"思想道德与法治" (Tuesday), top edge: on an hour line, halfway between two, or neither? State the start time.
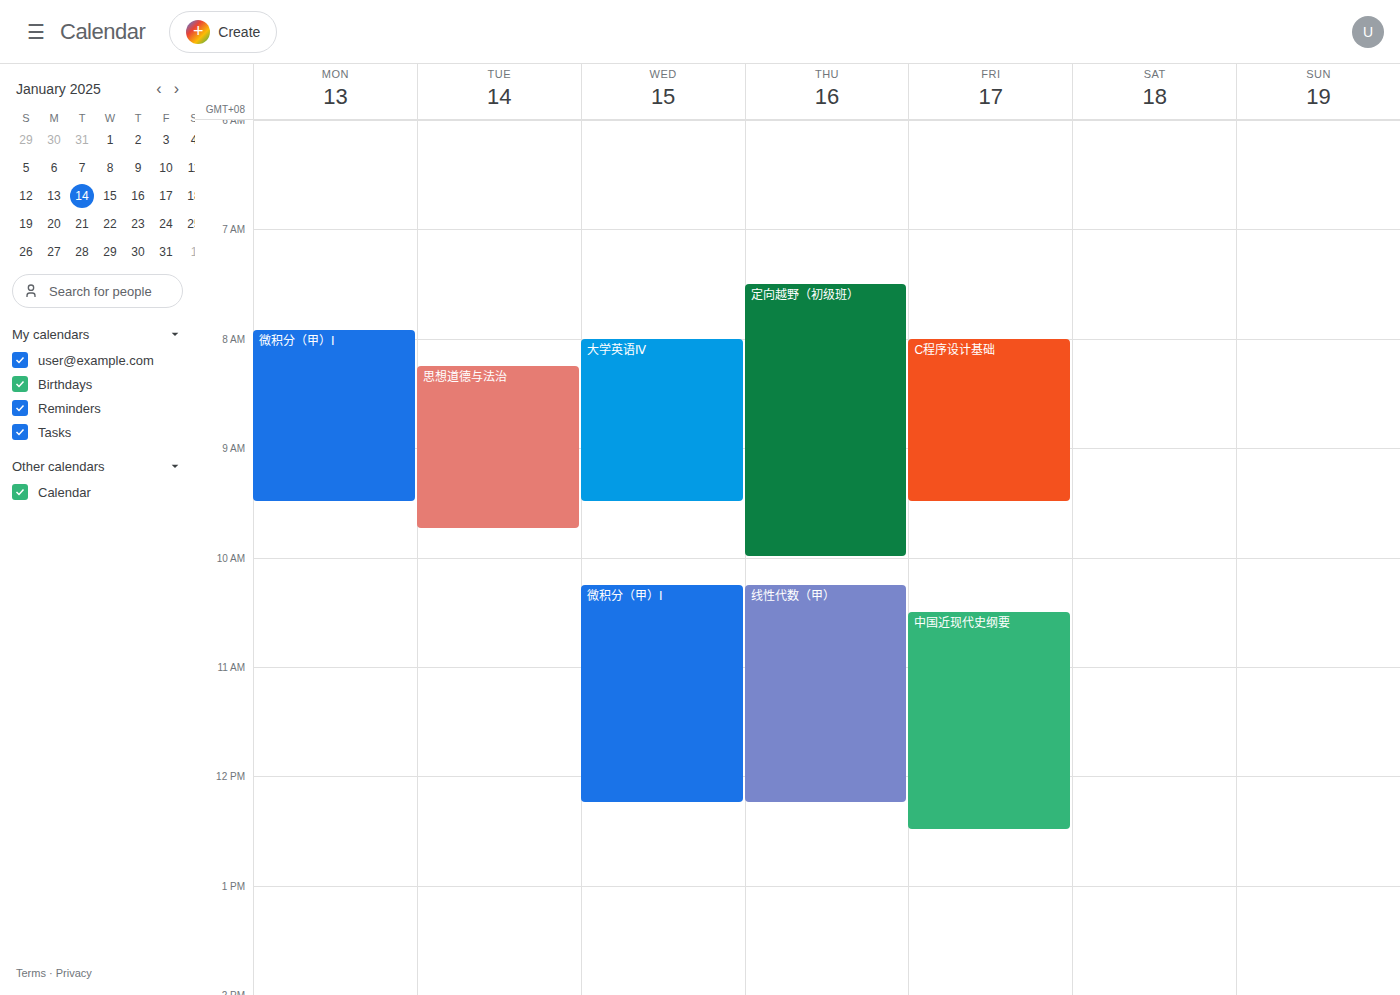
8:15 AM -- neither: a quarter of the way from the 8 AM line to the 9 AM line.